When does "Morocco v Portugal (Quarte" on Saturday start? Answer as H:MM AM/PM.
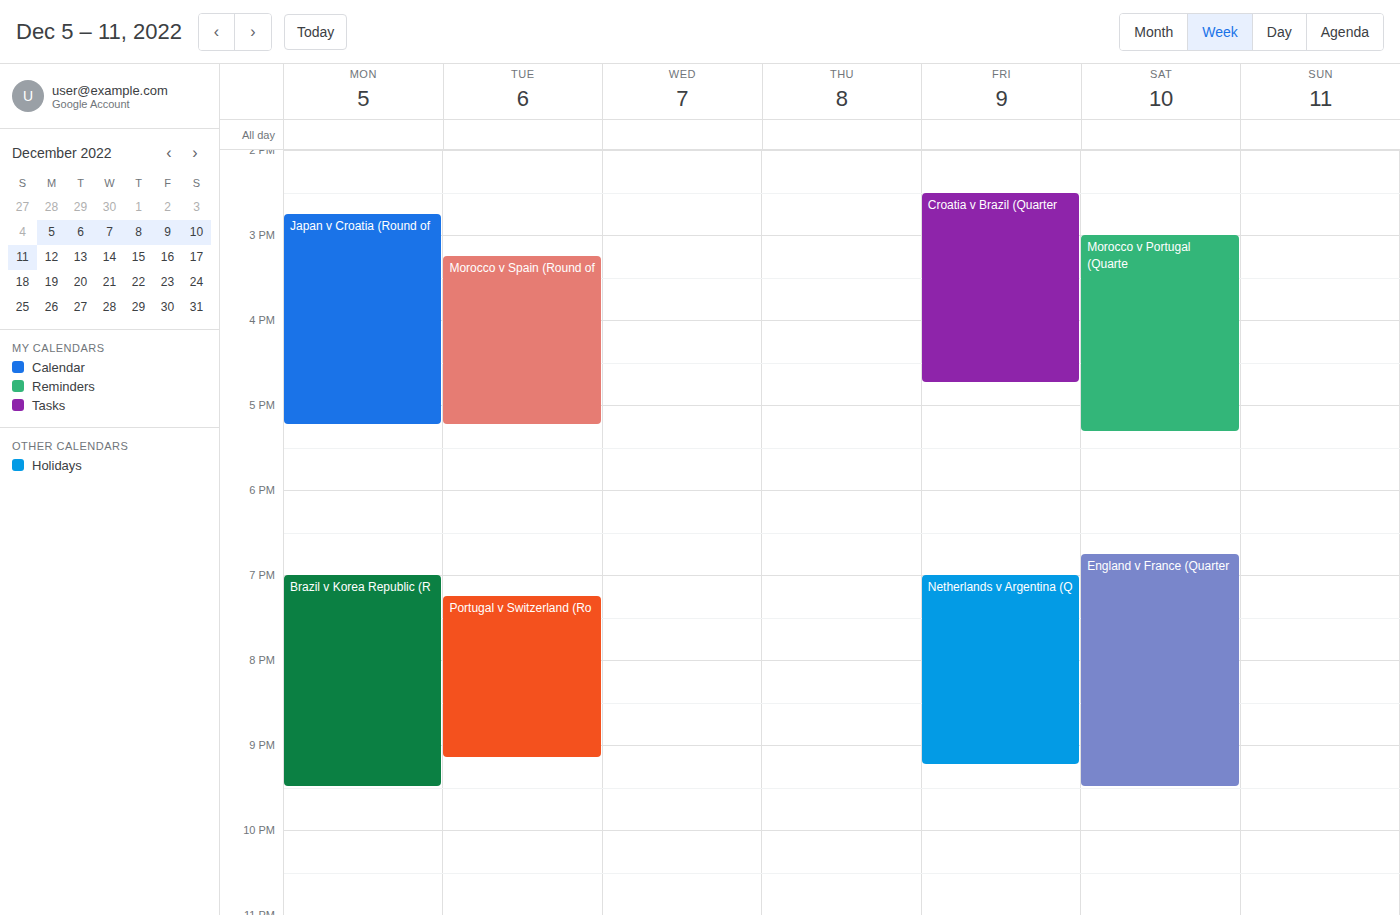
3:00 PM